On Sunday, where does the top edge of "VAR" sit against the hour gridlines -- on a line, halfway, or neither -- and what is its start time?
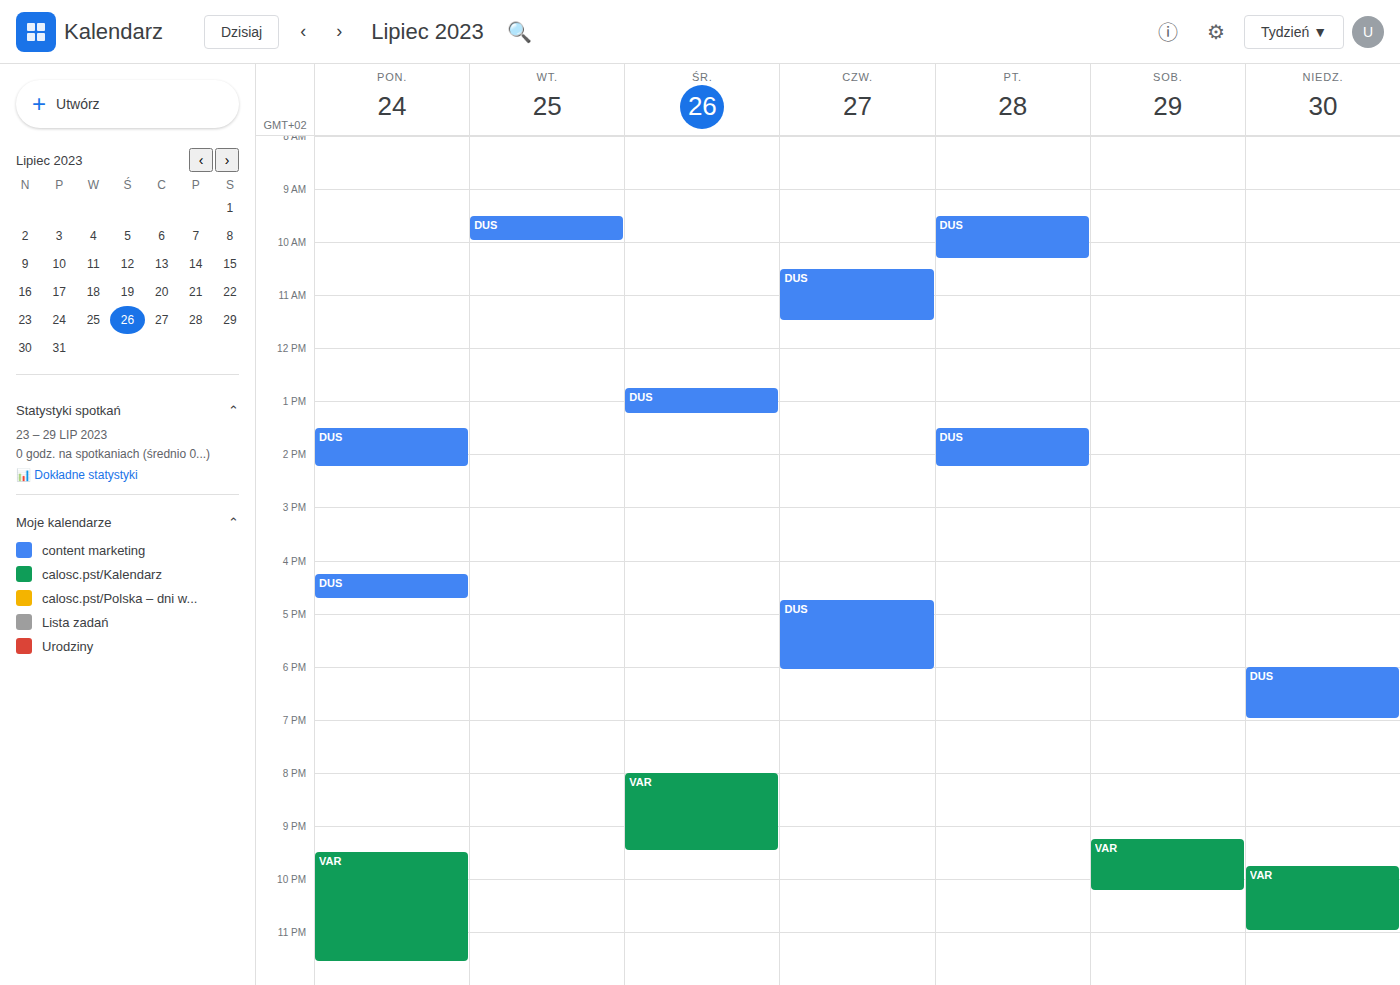
9:45 PM -- neither: three quarters of the way from the 9 PM line to the 10 PM line.